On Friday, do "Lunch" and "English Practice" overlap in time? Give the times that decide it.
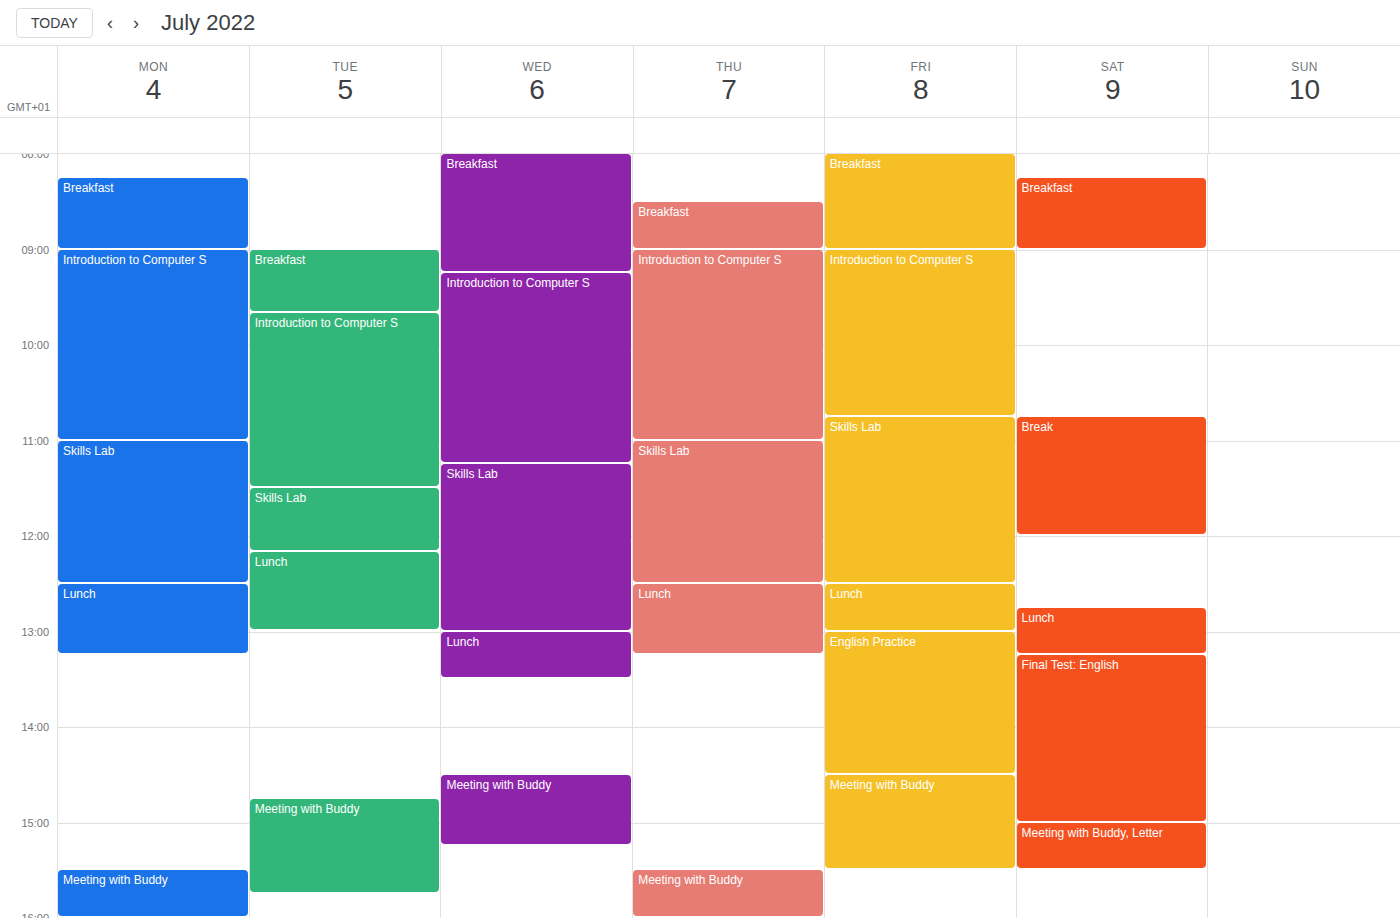
"Lunch" ends at 13:00, exactly when "English Practice" starts -- they touch but do not overlap.